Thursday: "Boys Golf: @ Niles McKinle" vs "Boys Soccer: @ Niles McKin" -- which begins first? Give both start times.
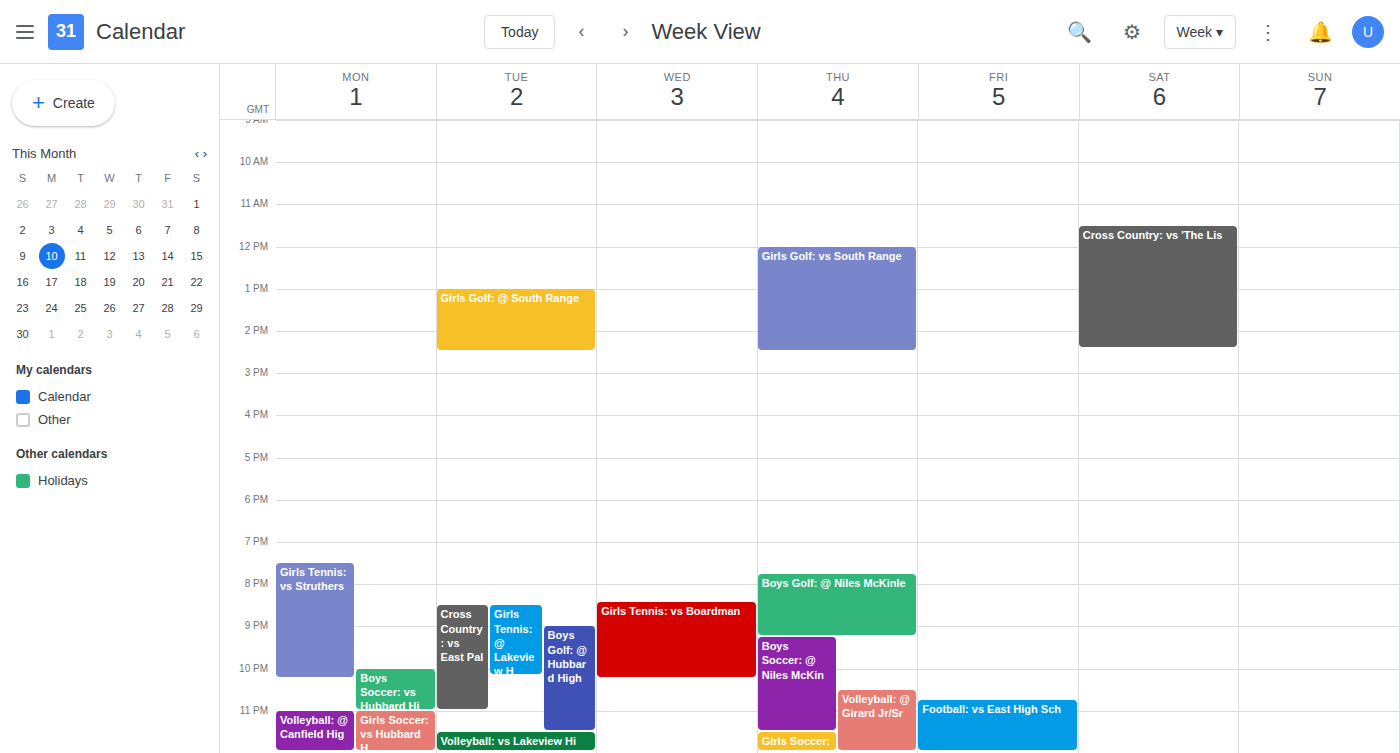
"Boys Golf: @ Niles McKinle" 7:45 PM; "Boys Soccer: @ Niles McKin" 9:15 PM.